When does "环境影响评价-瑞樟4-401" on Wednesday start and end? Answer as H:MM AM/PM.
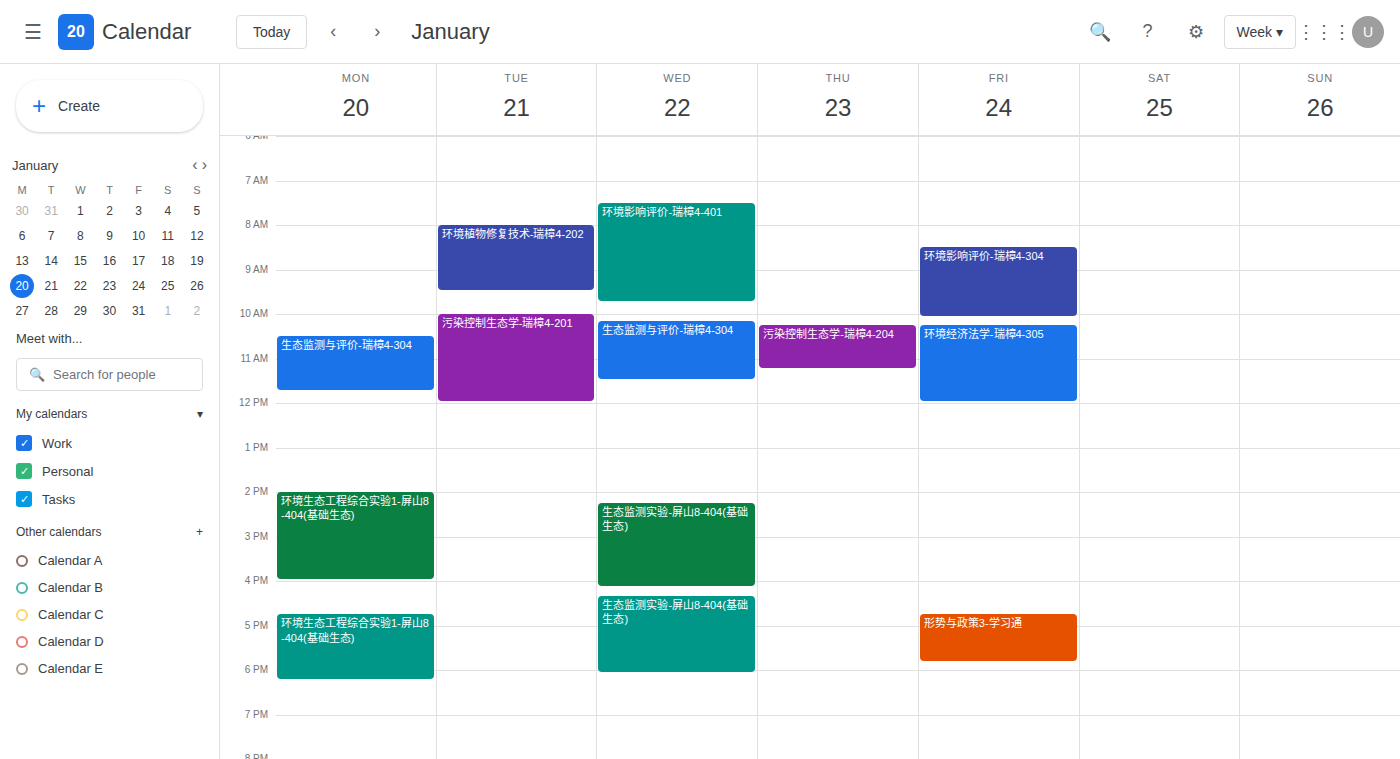
7:30 AM to 9:45 AM